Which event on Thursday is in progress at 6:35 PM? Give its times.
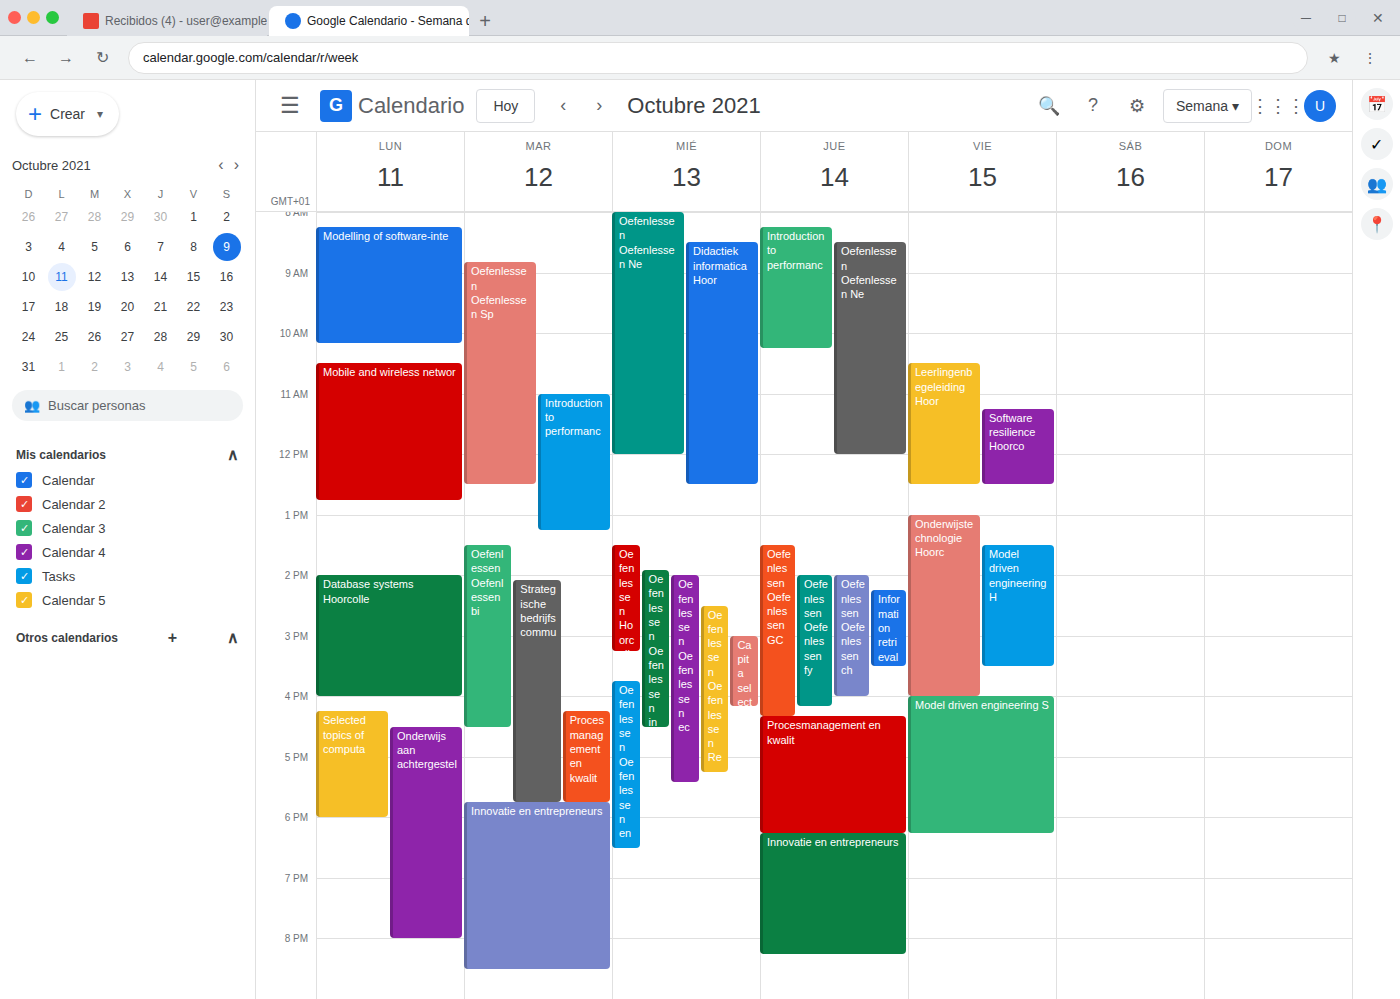
"Innovatie en entrepreneurs", 6:15 PM to 8:15 PM